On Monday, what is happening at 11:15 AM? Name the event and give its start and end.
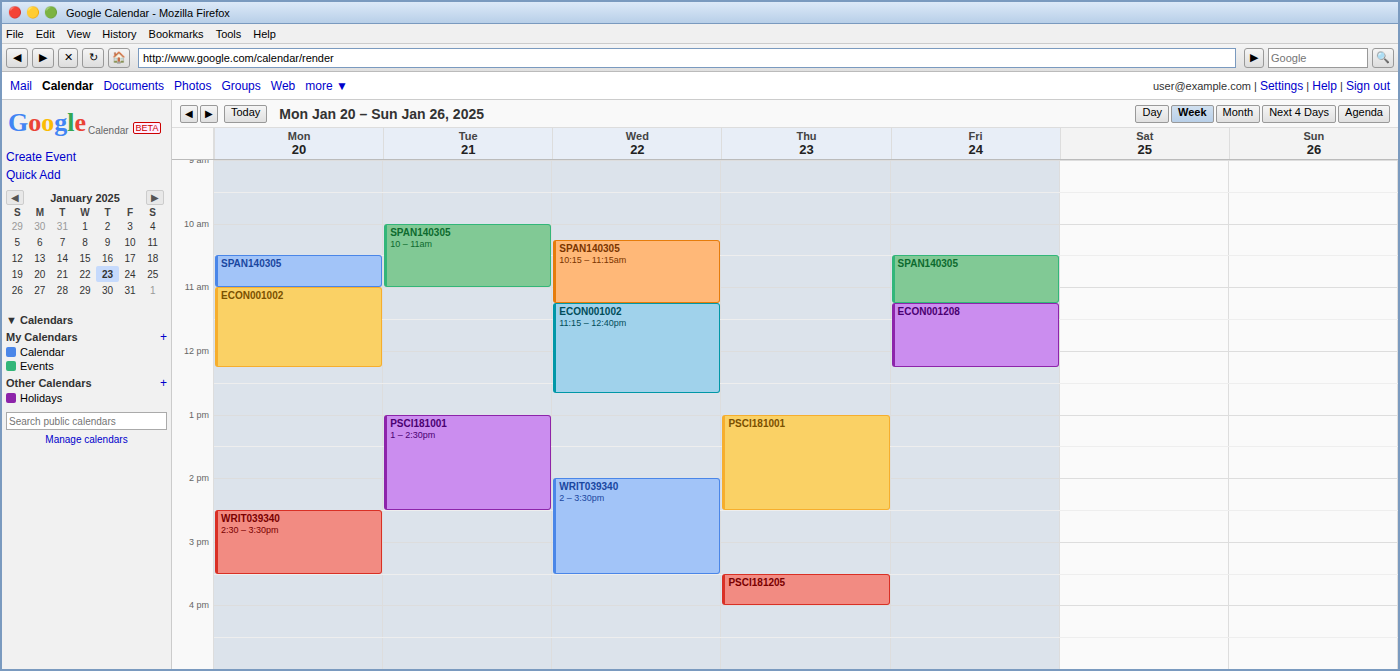
"ECON001002", 11:00 AM to 12:15 PM